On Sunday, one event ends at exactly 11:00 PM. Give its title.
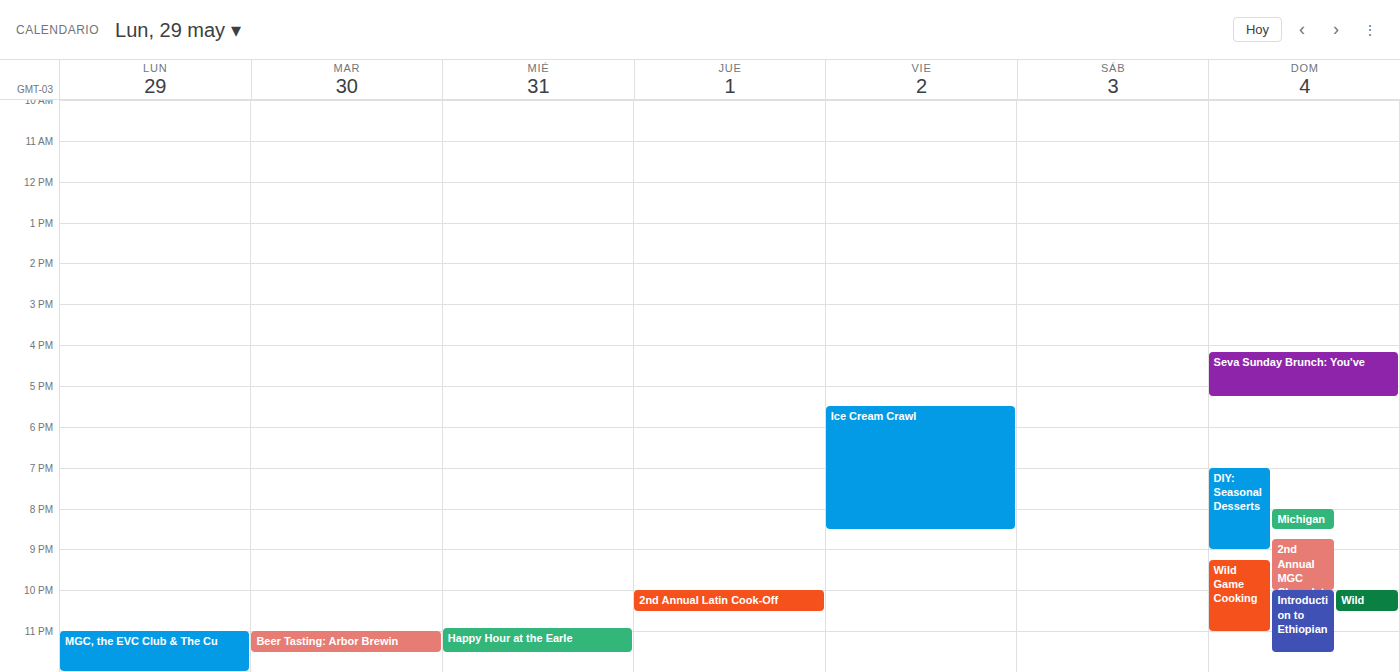
"Wild Game Cooking"